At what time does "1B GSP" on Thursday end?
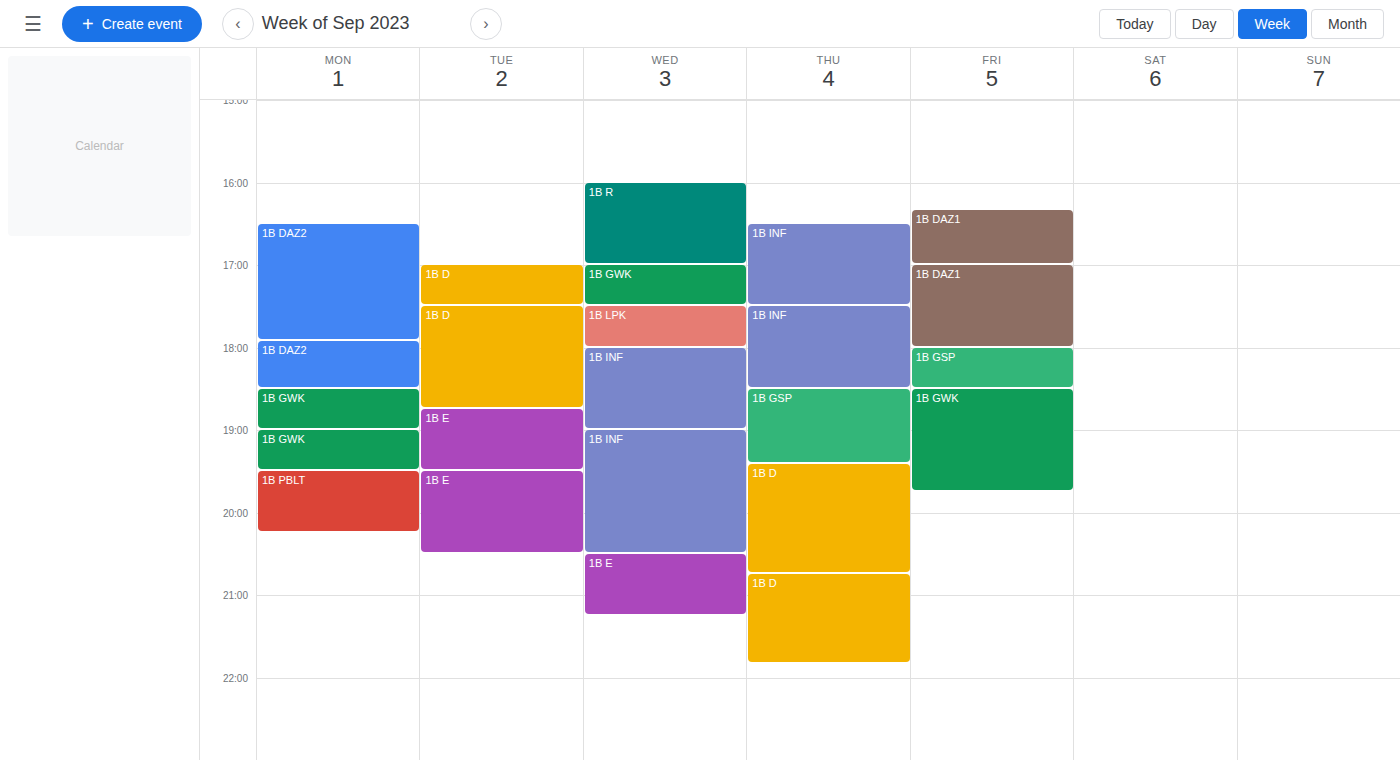
19:25